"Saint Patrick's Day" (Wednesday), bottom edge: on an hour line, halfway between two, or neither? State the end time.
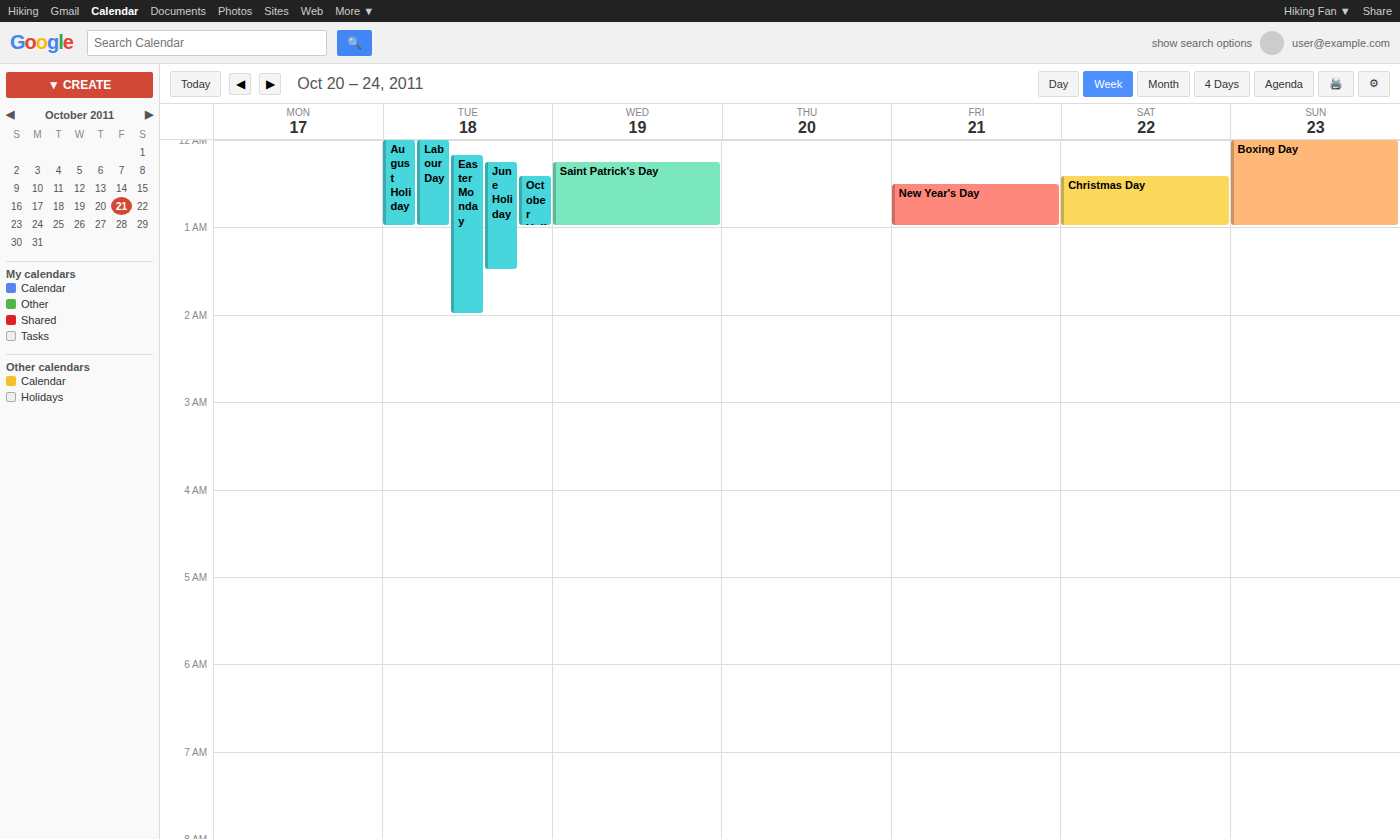
1:00 AM -- exactly on the 1 AM line.